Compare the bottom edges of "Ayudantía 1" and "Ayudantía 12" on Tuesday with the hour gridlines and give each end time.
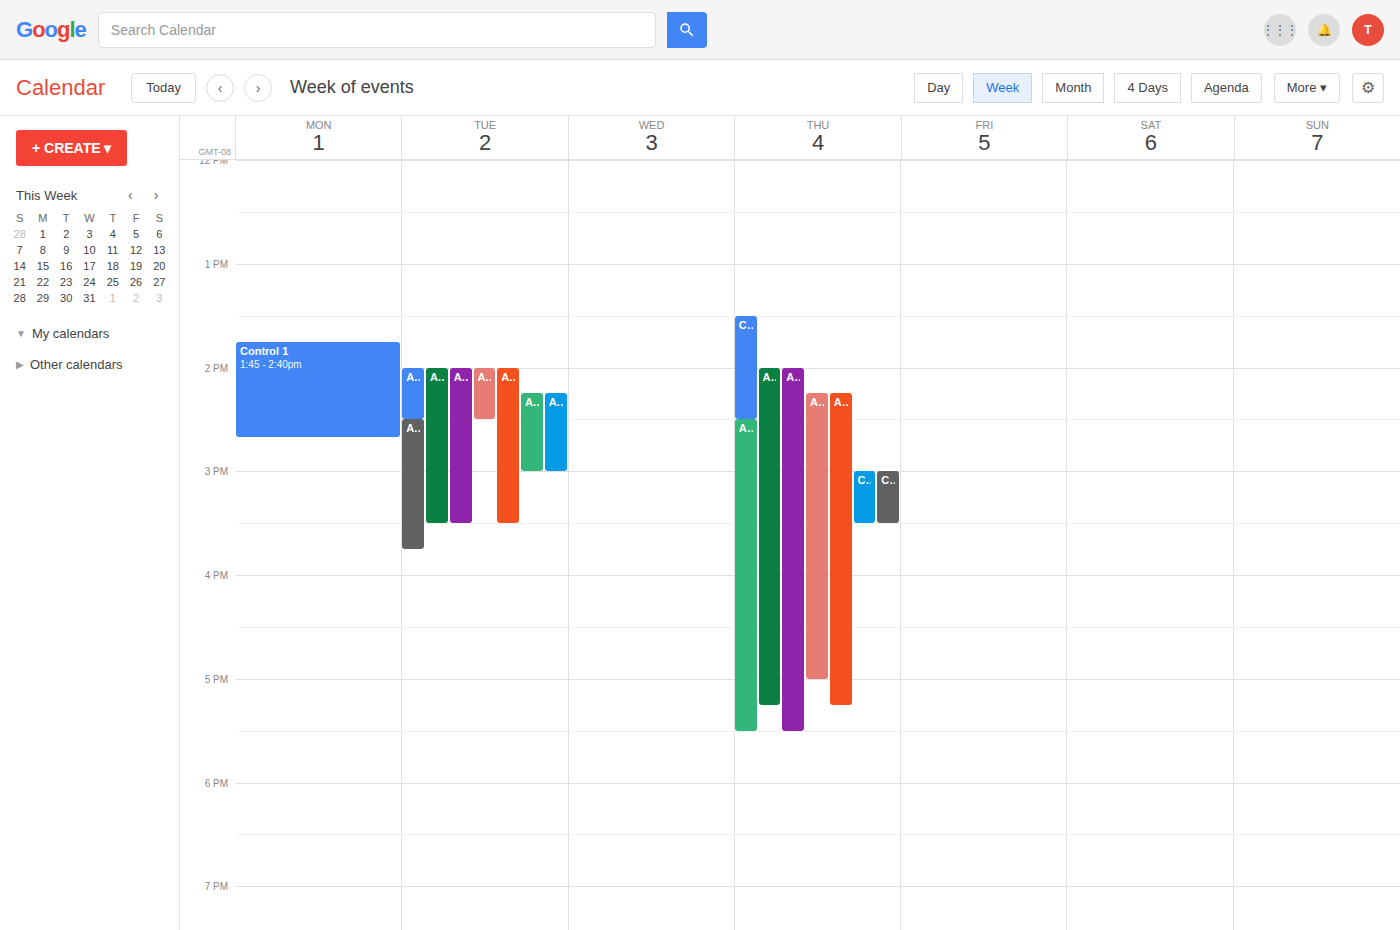
"Ayudantía 1": 14:30, halfway between the 14:00 and 15:00 lines. "Ayudantía 12": 15:30, halfway between the 15:00 and 16:00 lines.